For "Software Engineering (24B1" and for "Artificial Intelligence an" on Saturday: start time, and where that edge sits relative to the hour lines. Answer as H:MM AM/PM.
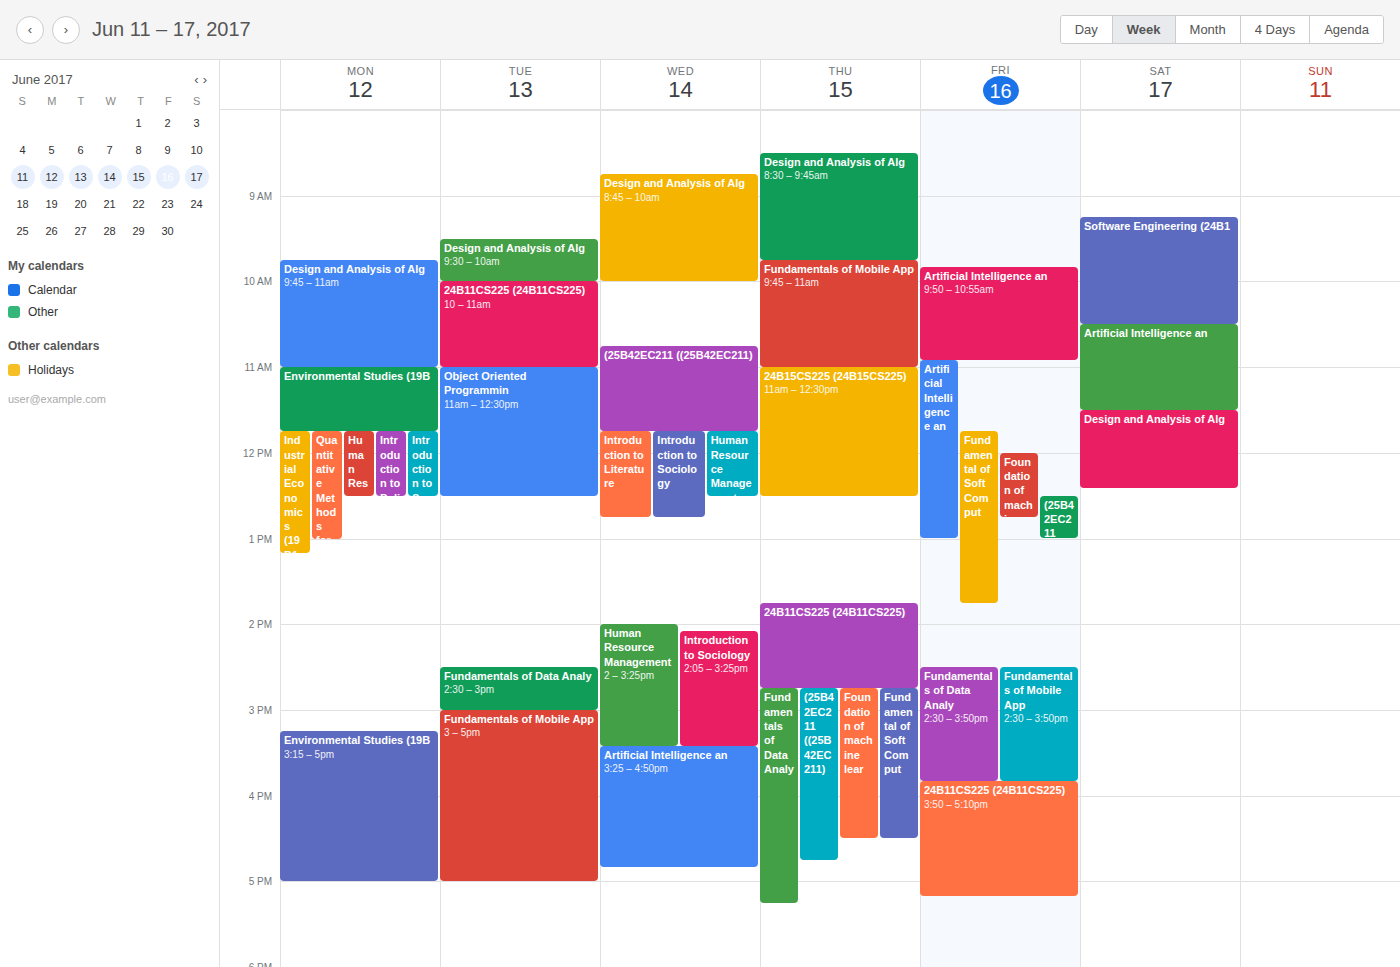
"Software Engineering (24B1": 9:15 AM, neither: a quarter of the way from the 9 AM line to the 10 AM line. "Artificial Intelligence an": 10:30 AM, halfway between the 10 AM and 11 AM lines.